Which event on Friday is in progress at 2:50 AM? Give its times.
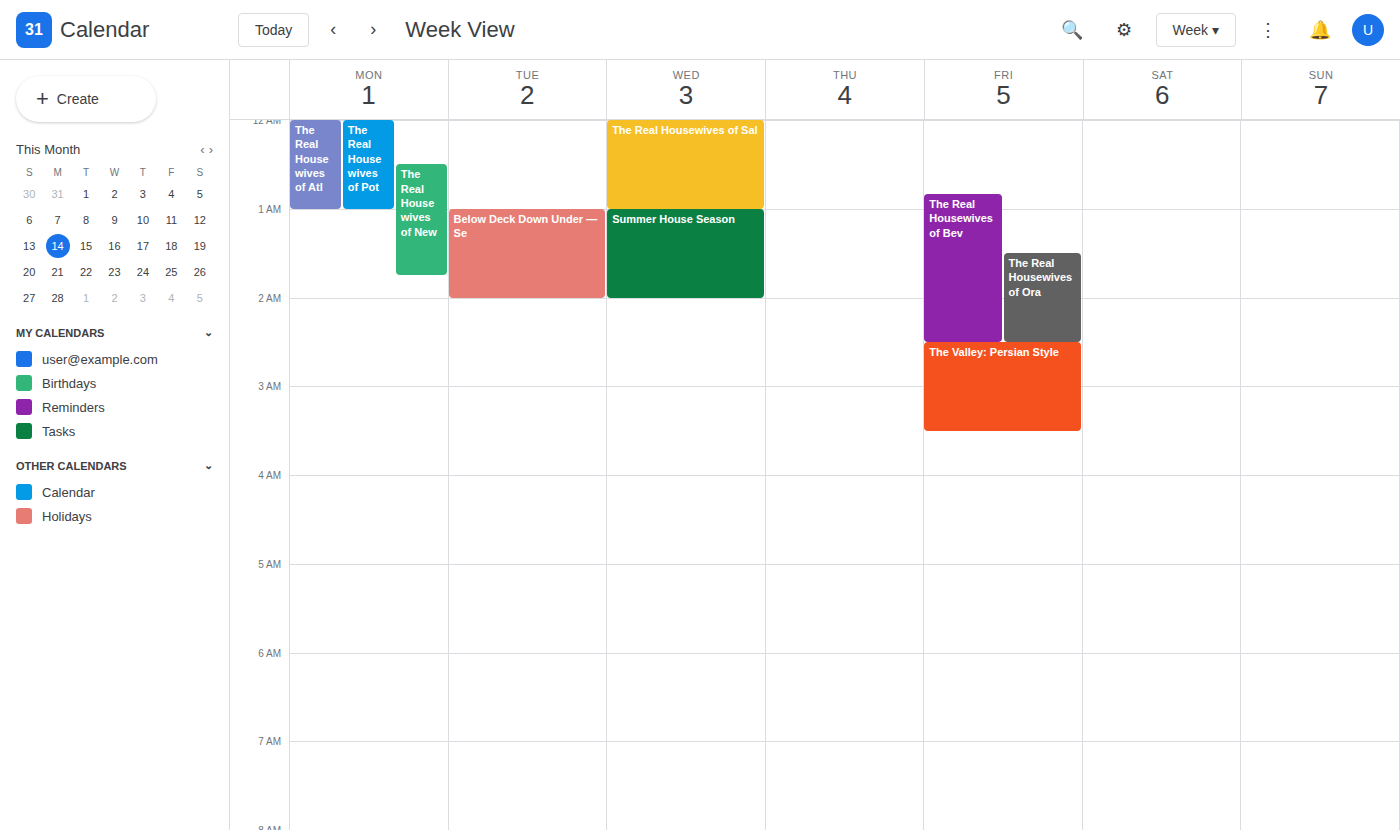
"The Valley: Persian Style", 2:30 AM to 3:30 AM